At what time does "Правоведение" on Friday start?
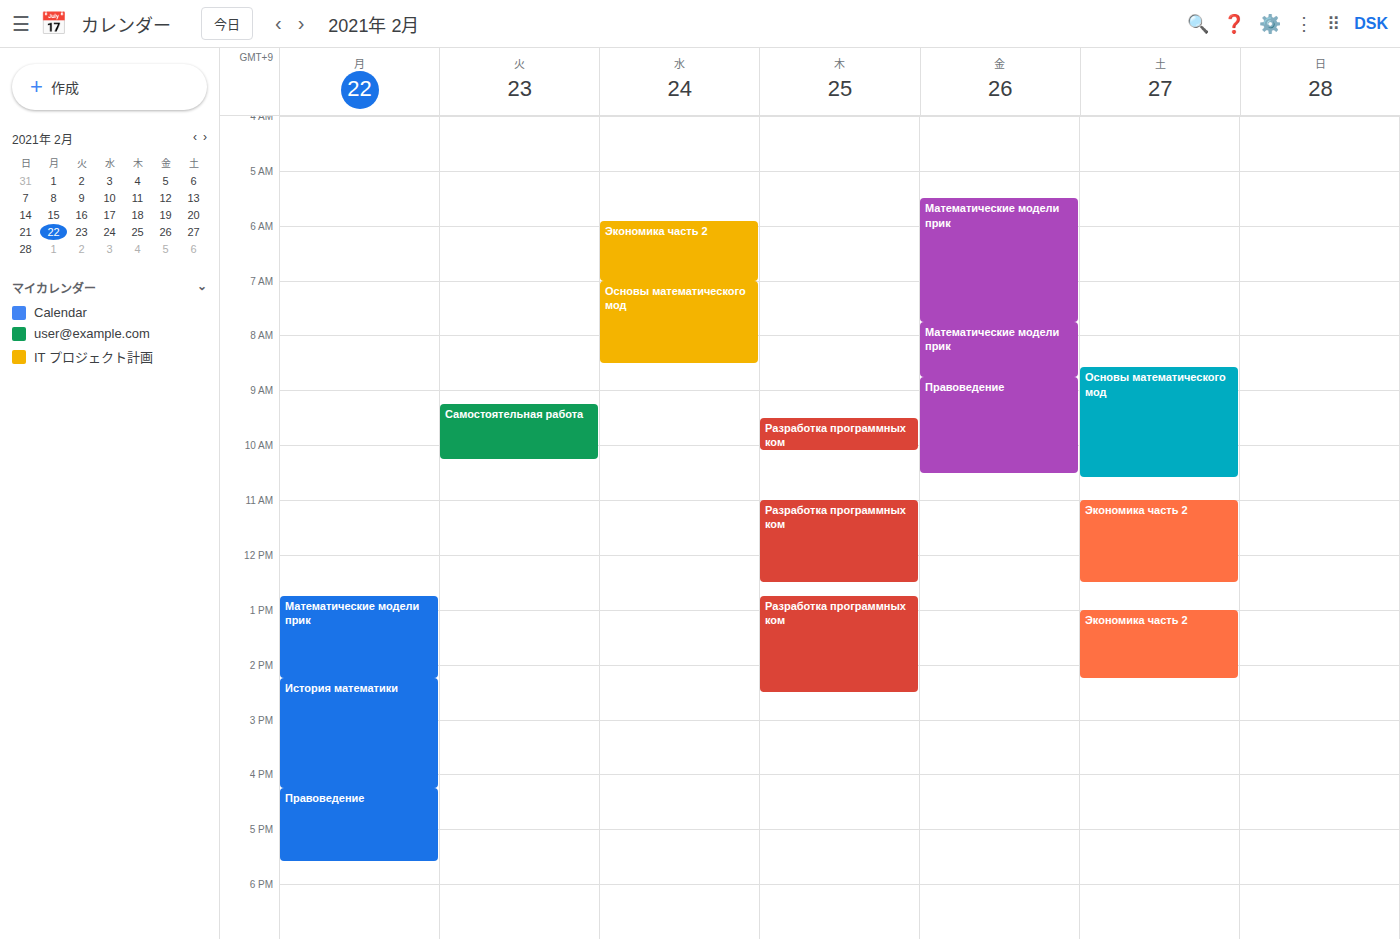
08:45